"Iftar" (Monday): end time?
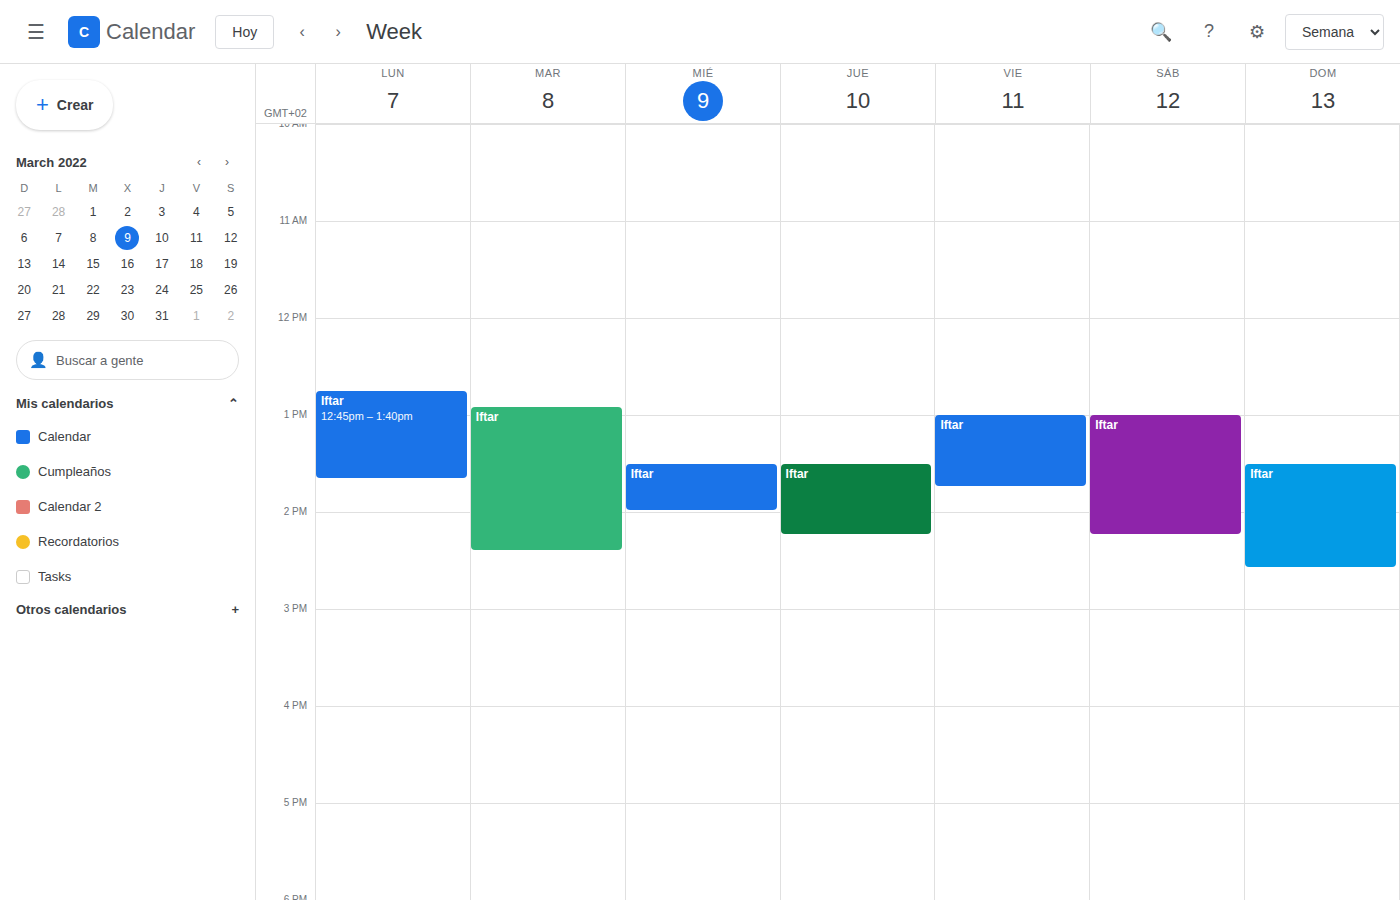
1:40 PM